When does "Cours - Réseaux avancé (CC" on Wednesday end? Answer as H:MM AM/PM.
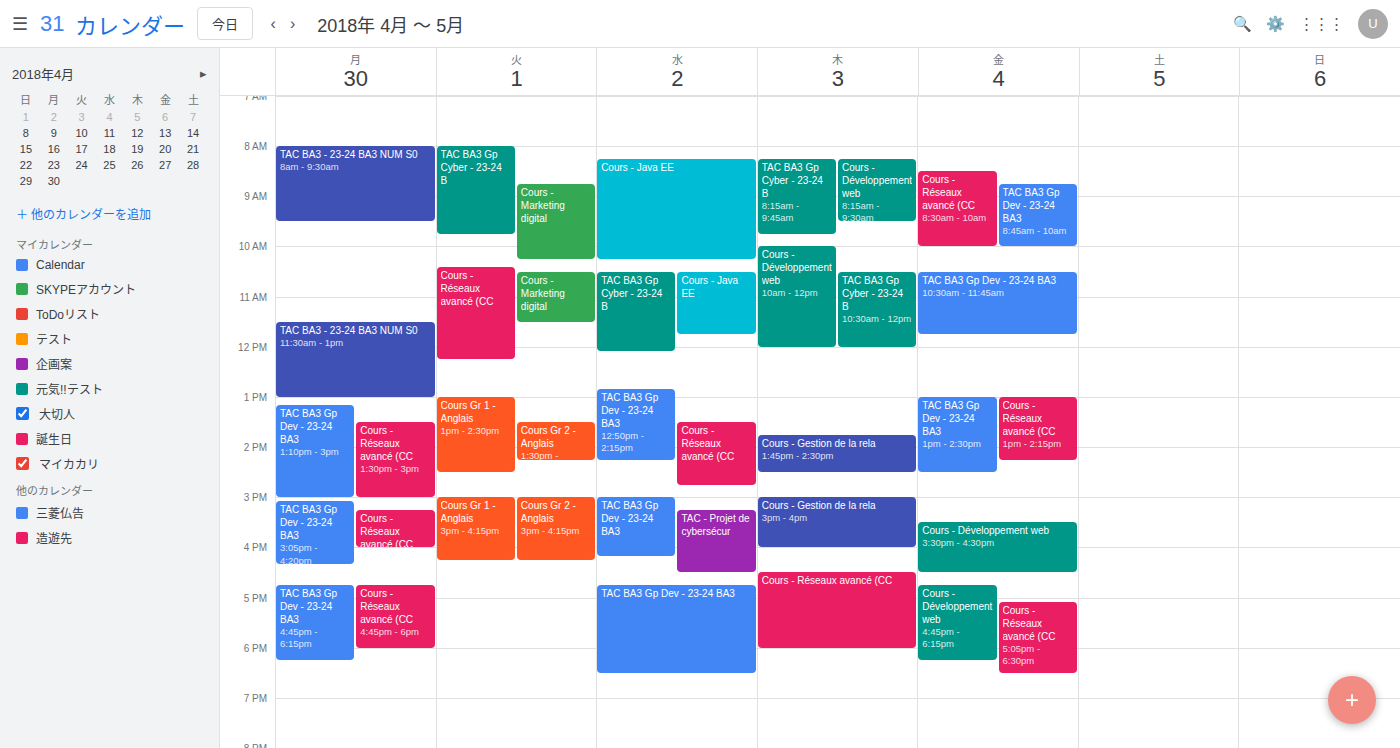
2:45 PM